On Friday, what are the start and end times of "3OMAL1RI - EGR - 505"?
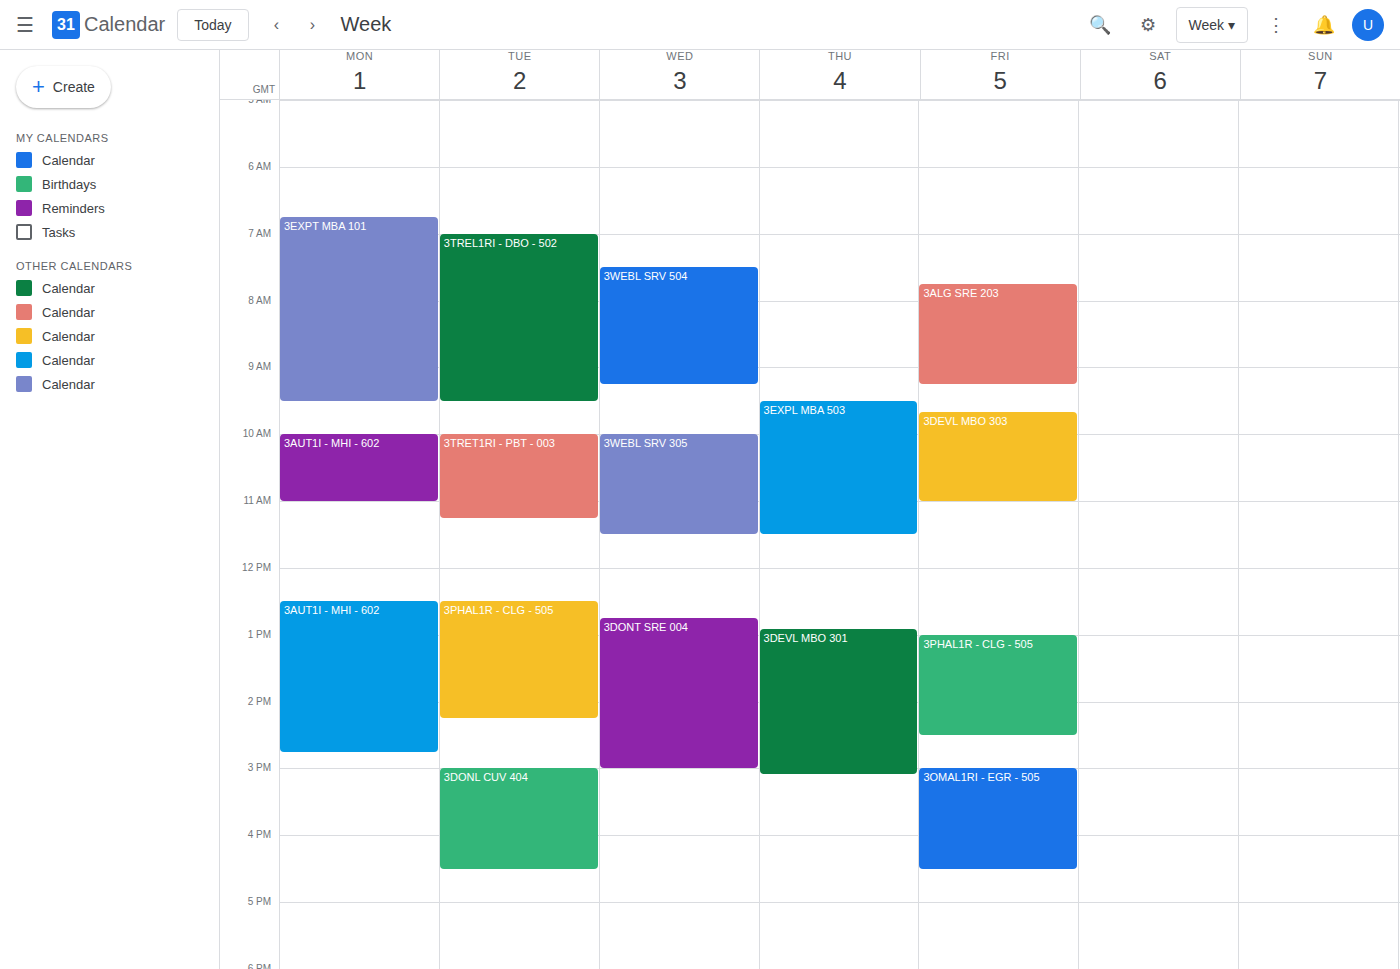
15:00 to 16:30